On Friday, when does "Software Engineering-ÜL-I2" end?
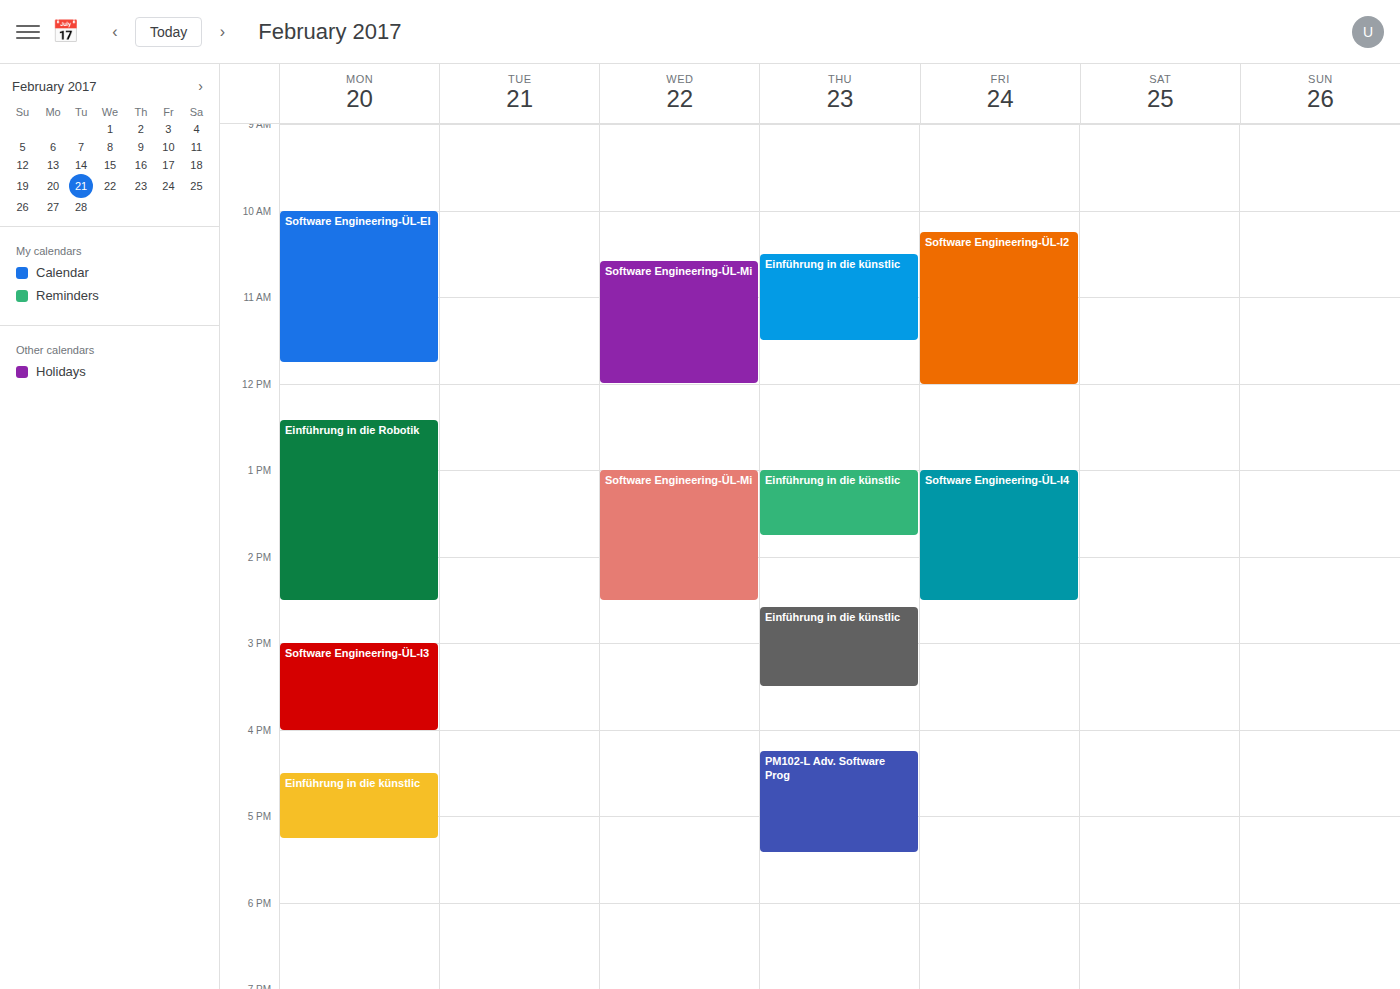
12:00 PM